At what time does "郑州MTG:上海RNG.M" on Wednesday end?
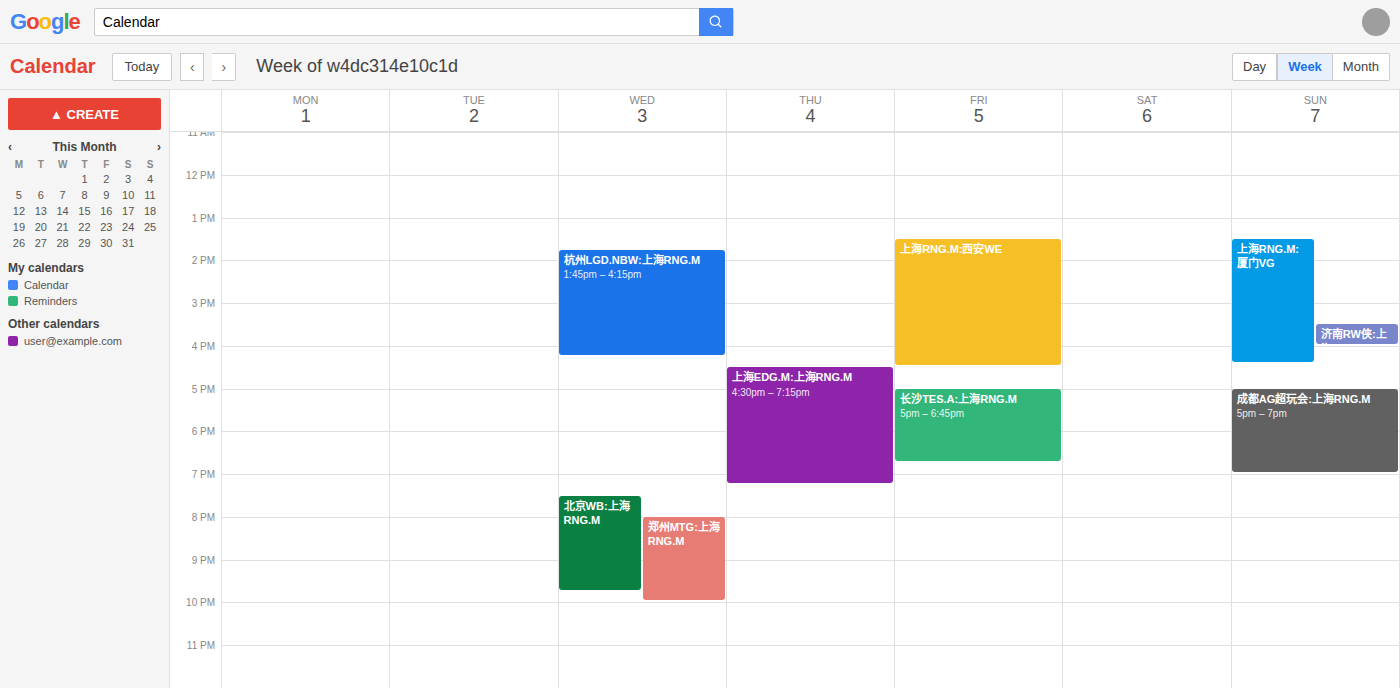
10:00 PM